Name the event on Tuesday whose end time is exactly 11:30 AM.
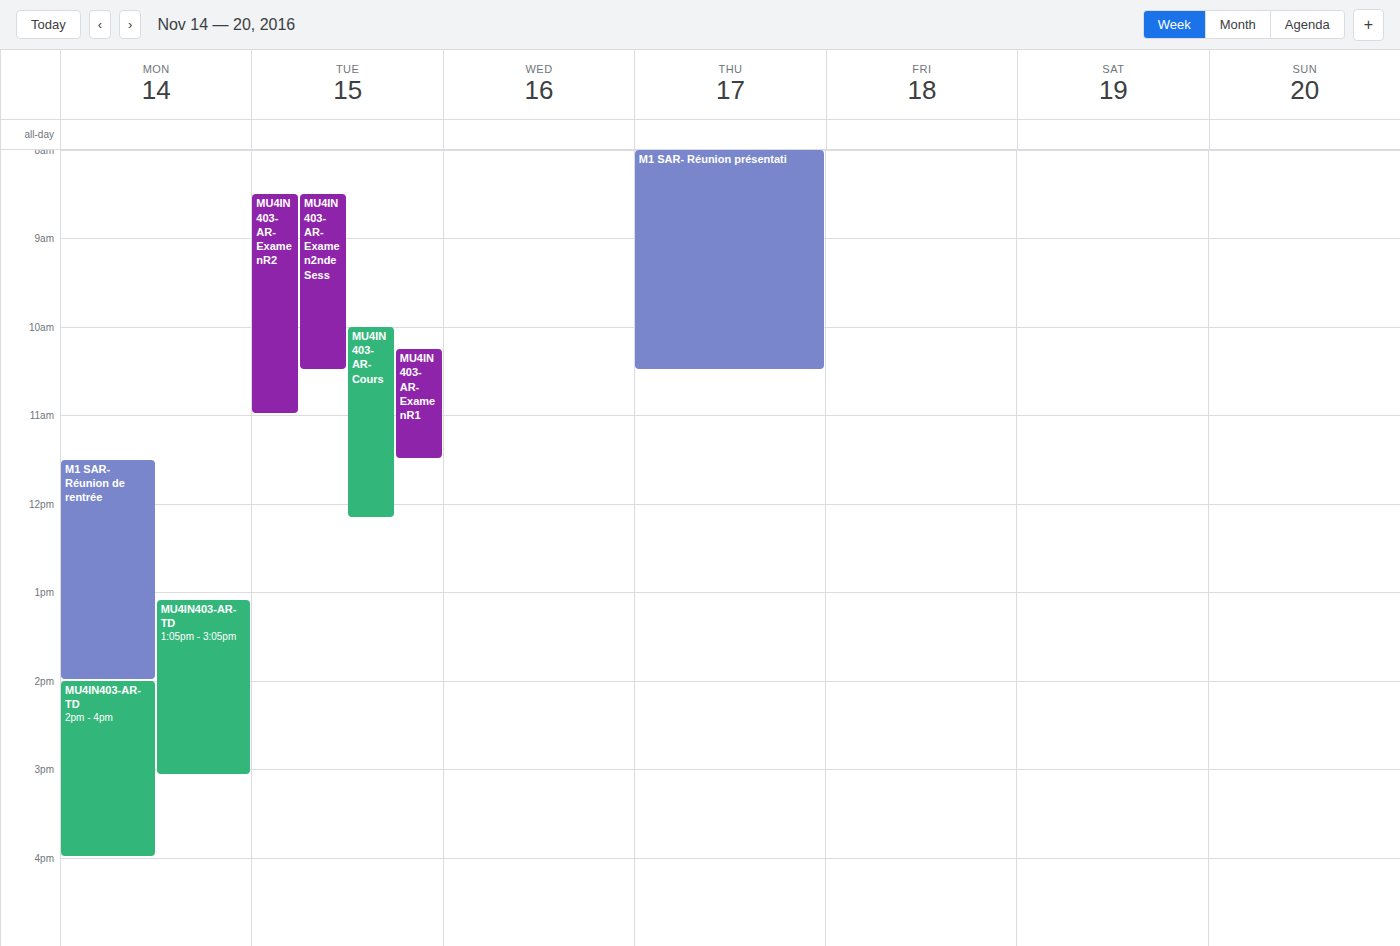
"MU4IN403-AR-ExamenR1"